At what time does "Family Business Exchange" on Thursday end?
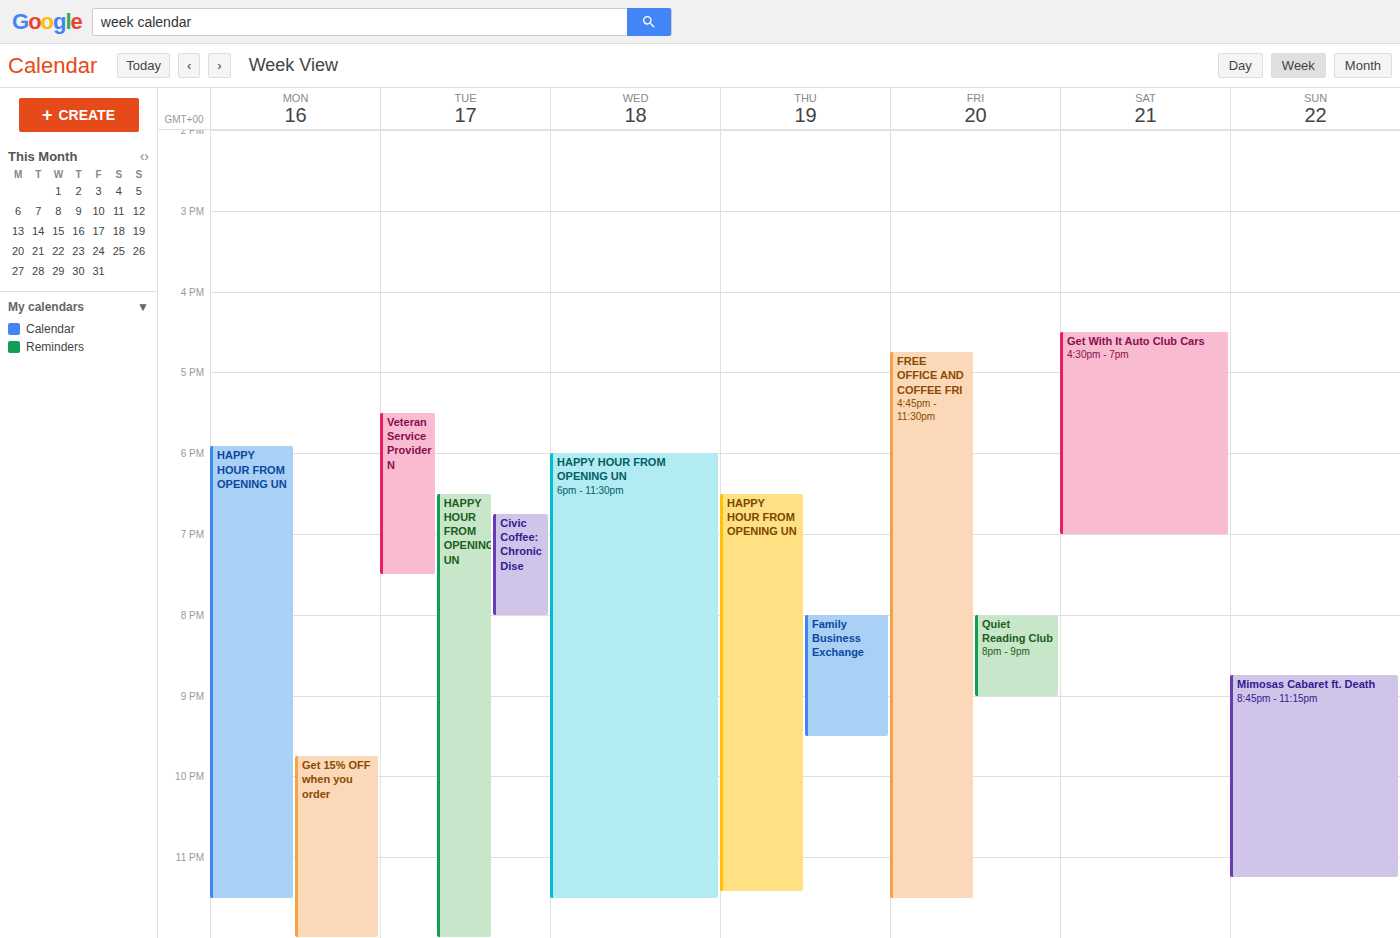
9:30 PM